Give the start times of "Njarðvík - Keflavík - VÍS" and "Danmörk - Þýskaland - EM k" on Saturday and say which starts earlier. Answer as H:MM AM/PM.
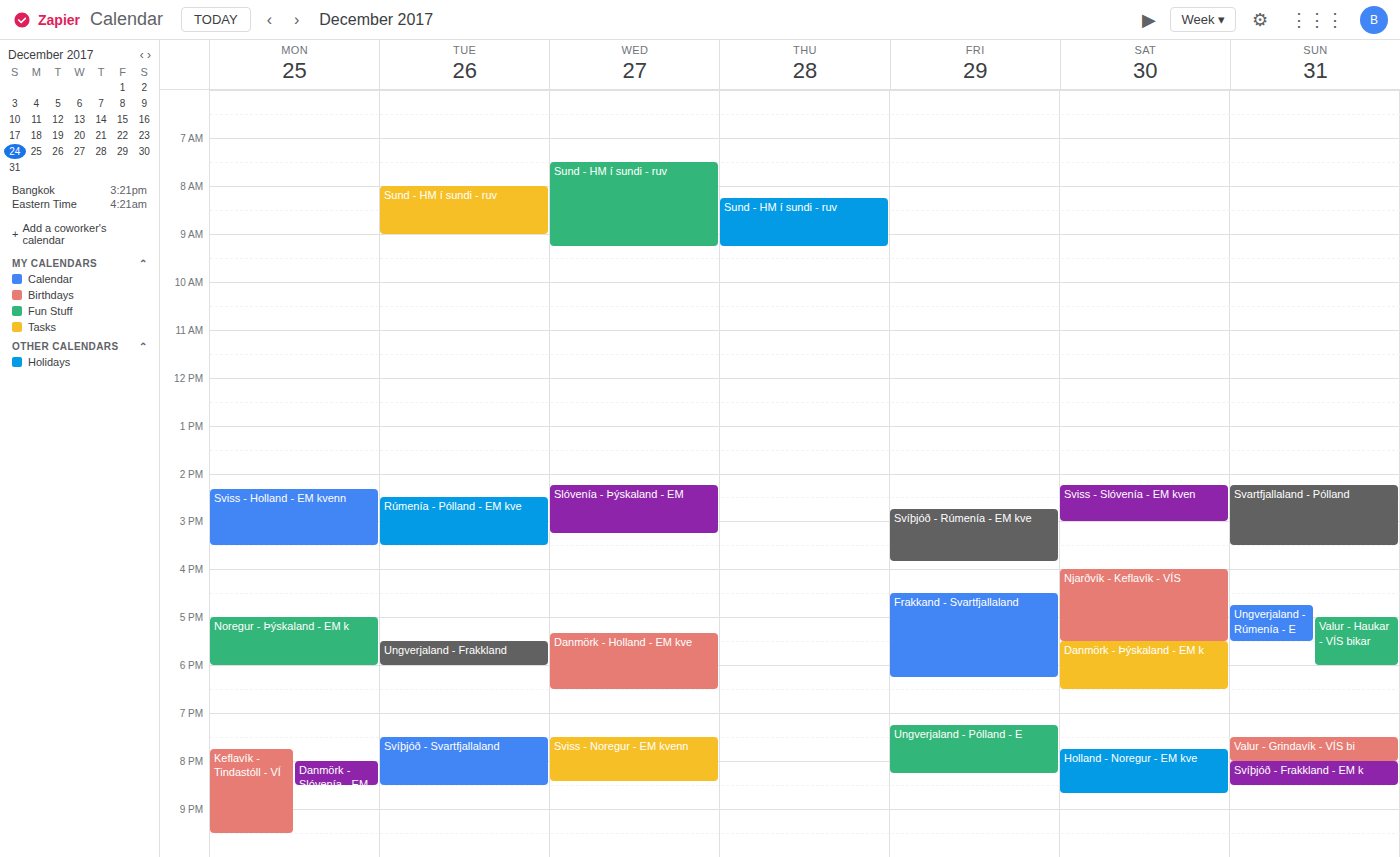
"Njarðvík - Keflavík - VÍS" 4:00 PM; "Danmörk - Þýskaland - EM k" 5:30 PM.